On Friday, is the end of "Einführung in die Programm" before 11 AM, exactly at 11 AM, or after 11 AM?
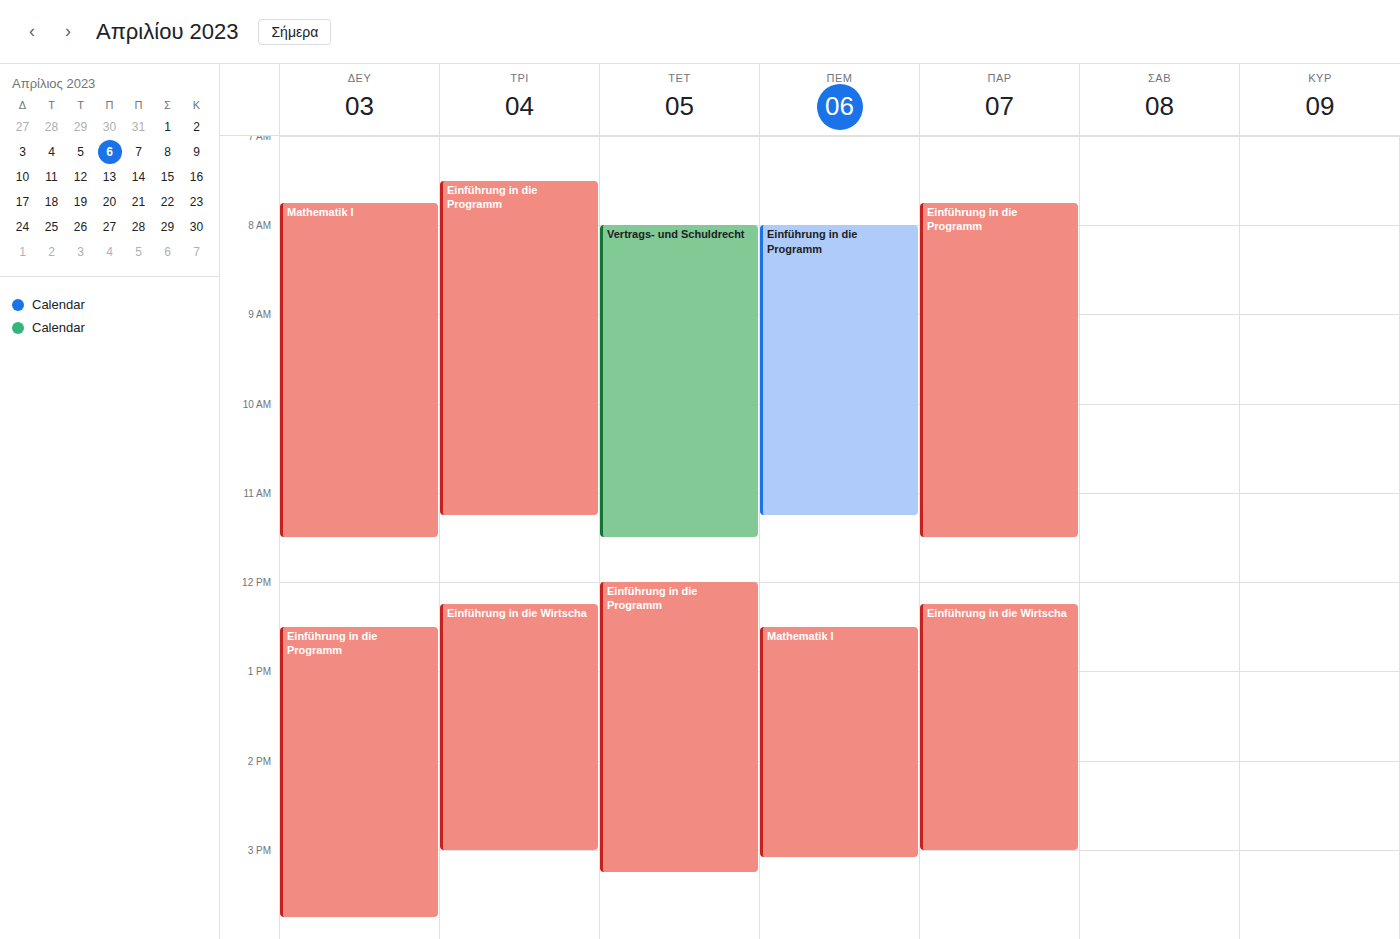
11:30 AM -- after 11 AM, 30 minutes below the 11 AM line.